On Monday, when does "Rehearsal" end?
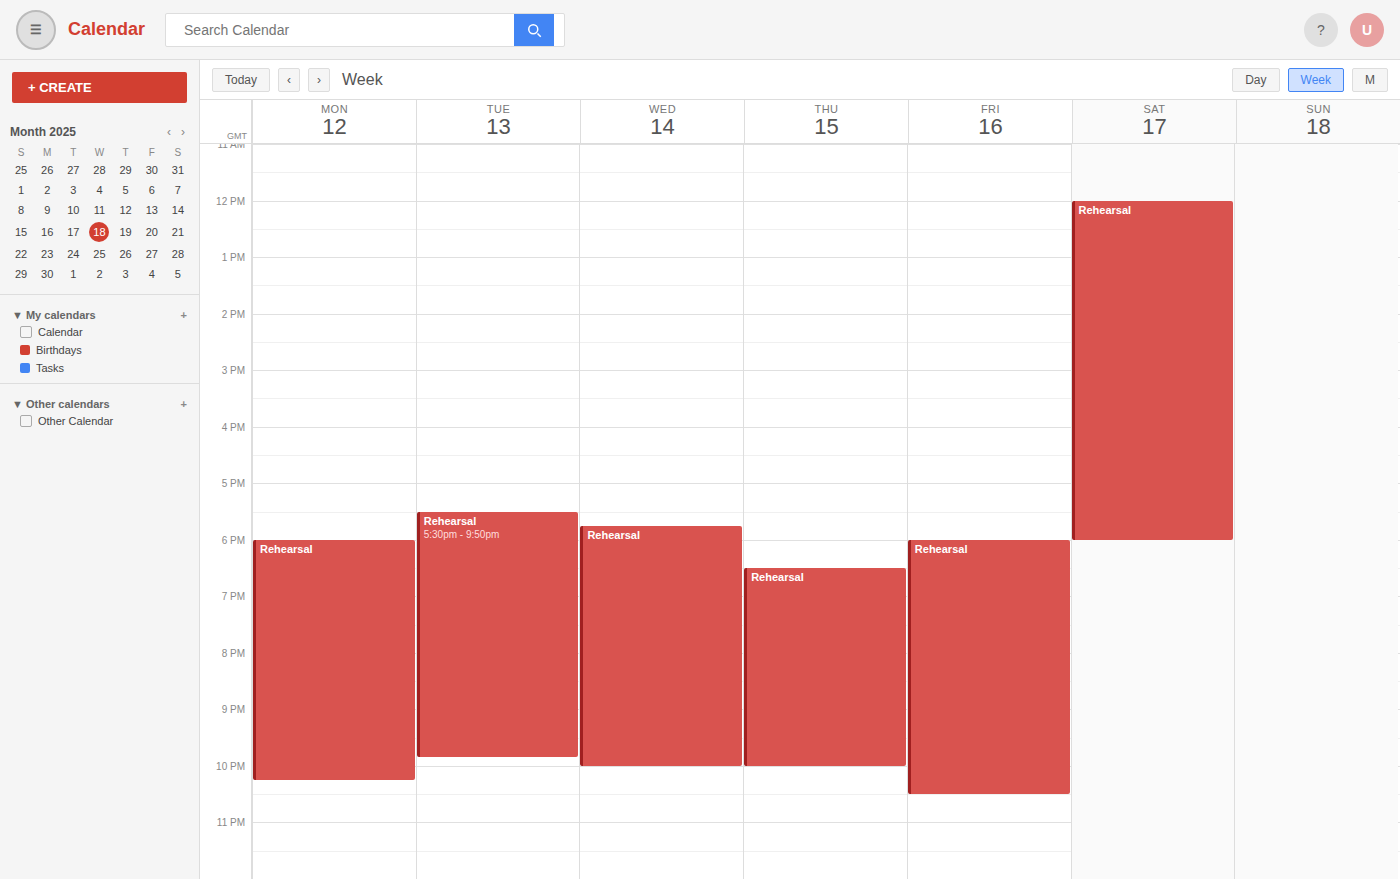
22:15